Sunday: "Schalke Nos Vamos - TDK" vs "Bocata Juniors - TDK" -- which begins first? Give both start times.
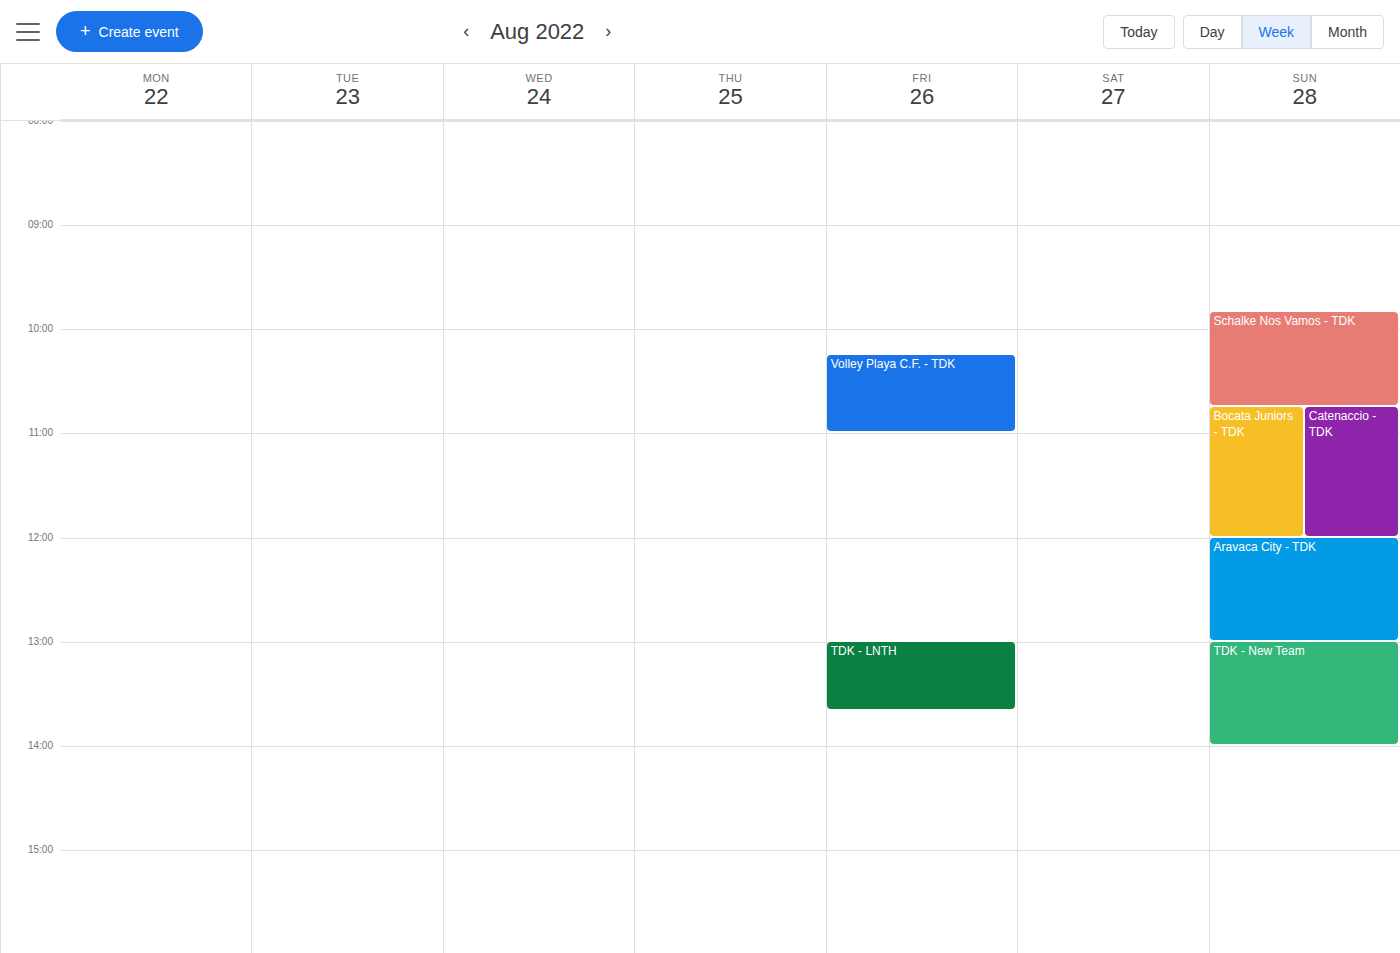
"Schalke Nos Vamos - TDK" 9:50 AM; "Bocata Juniors - TDK" 10:45 AM.